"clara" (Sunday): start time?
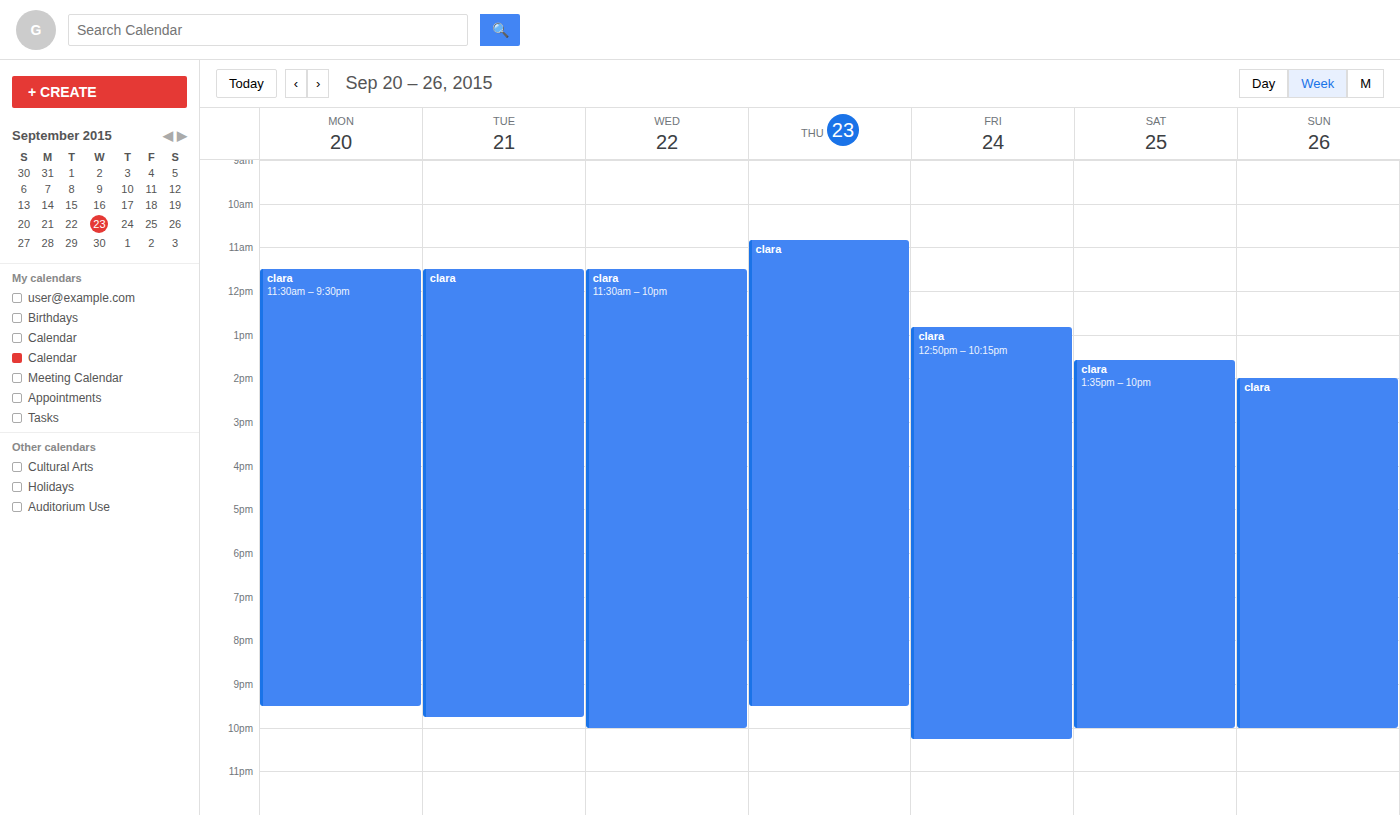
2:00 PM